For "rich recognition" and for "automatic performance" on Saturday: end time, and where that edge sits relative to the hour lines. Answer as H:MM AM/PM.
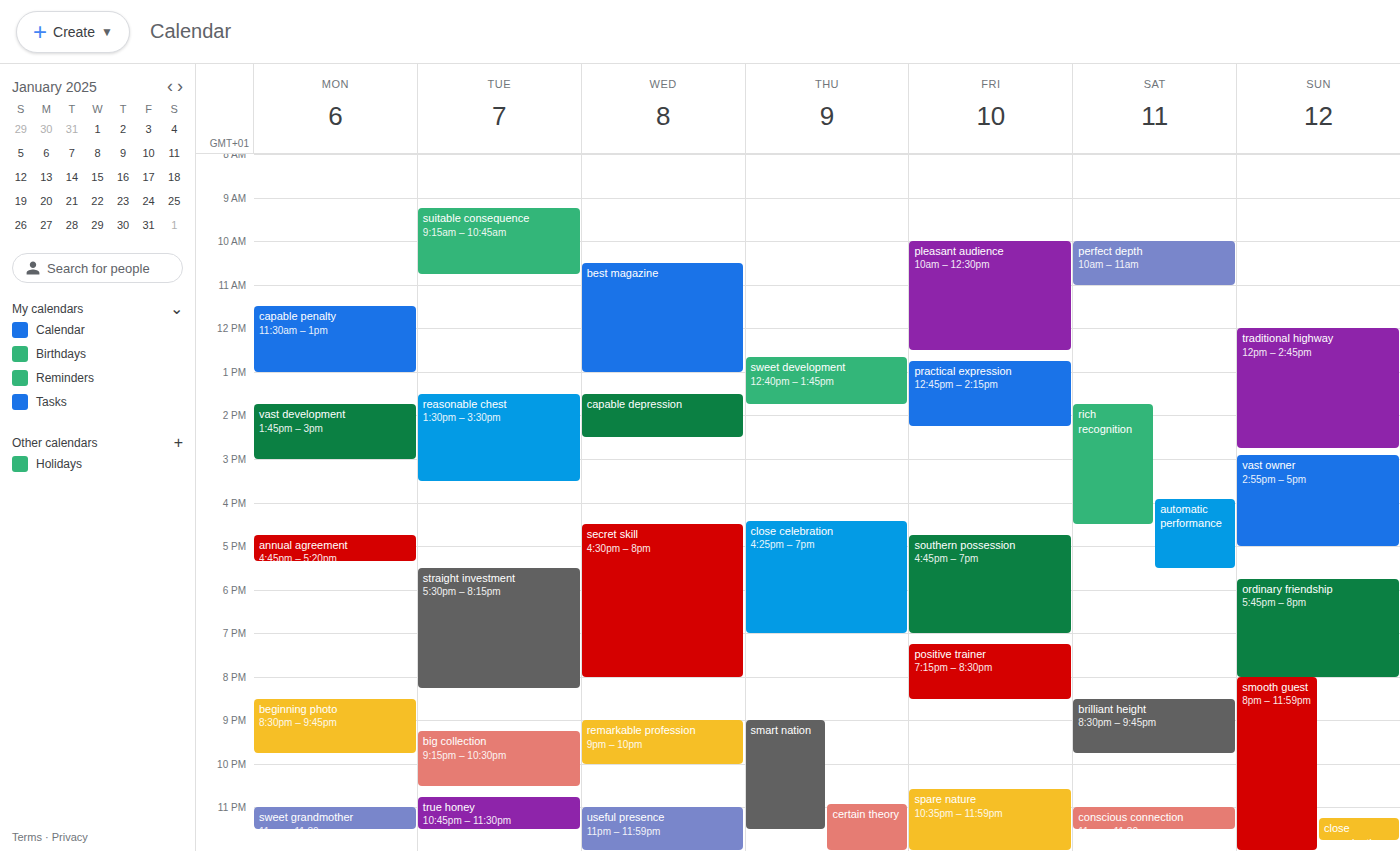
"rich recognition": 4:30 PM, halfway between the 4 PM and 5 PM lines. "automatic performance": 5:30 PM, halfway between the 5 PM and 6 PM lines.